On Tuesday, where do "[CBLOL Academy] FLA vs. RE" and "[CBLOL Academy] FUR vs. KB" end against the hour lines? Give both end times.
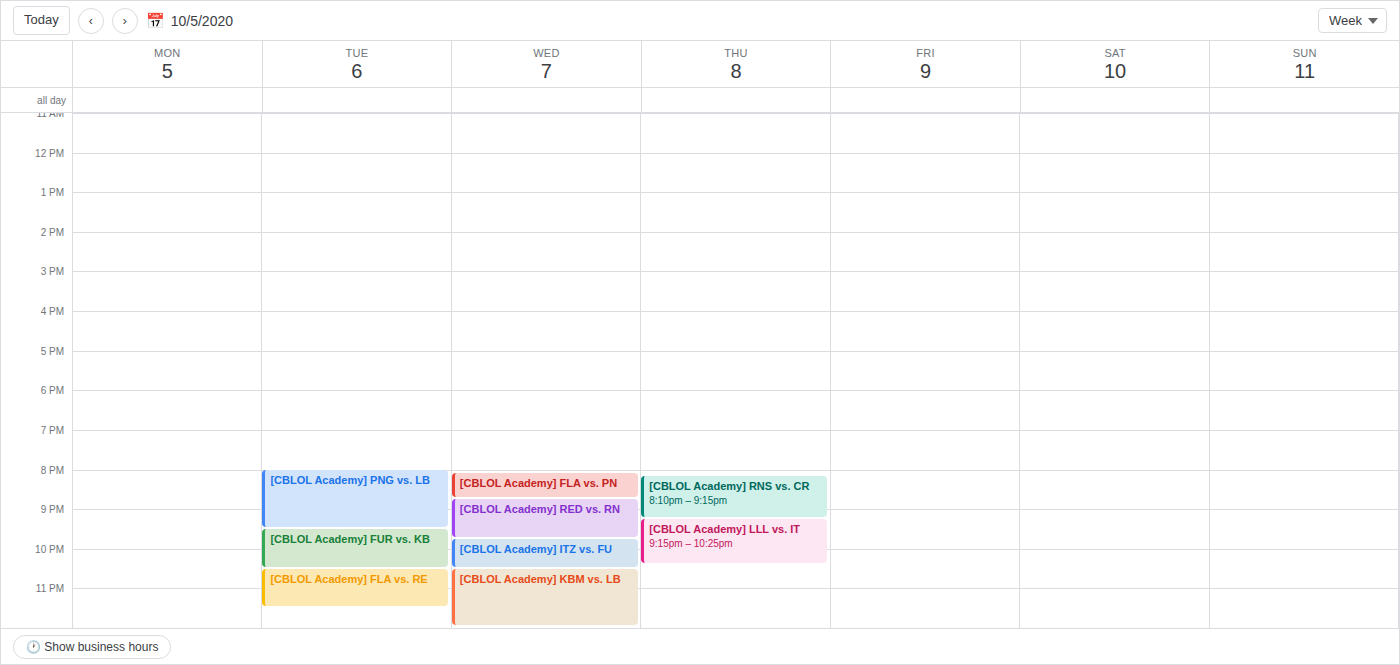
"[CBLOL Academy] FLA vs. RE": 11:30 PM, halfway between the 11 PM and 12 AM lines. "[CBLOL Academy] FUR vs. KB": 10:30 PM, halfway between the 10 PM and 11 PM lines.